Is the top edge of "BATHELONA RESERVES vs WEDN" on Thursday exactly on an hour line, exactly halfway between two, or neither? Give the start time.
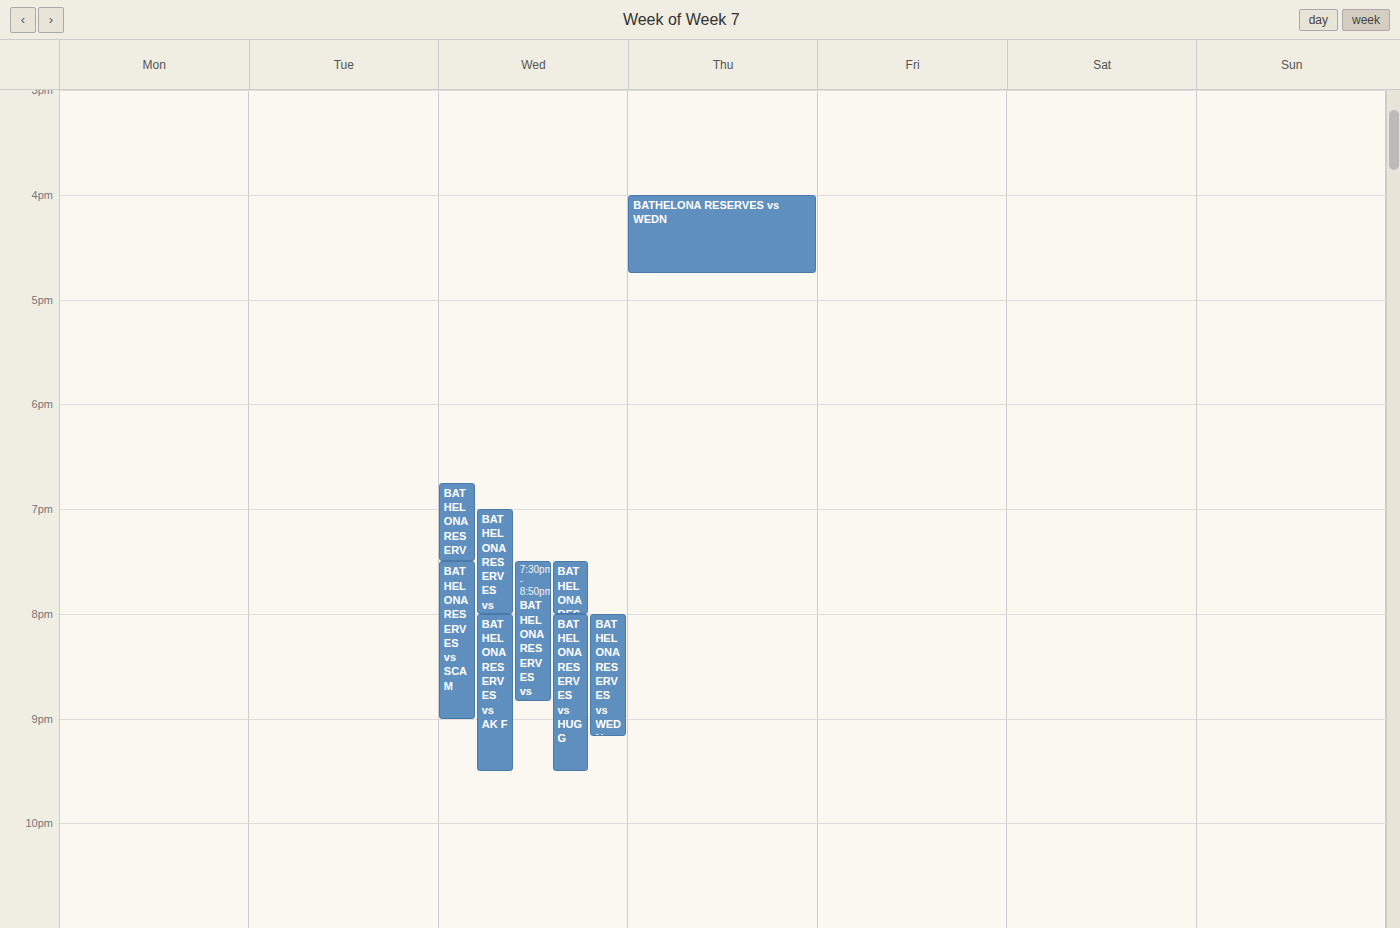
4:00 PM -- exactly on the 4 PM line.